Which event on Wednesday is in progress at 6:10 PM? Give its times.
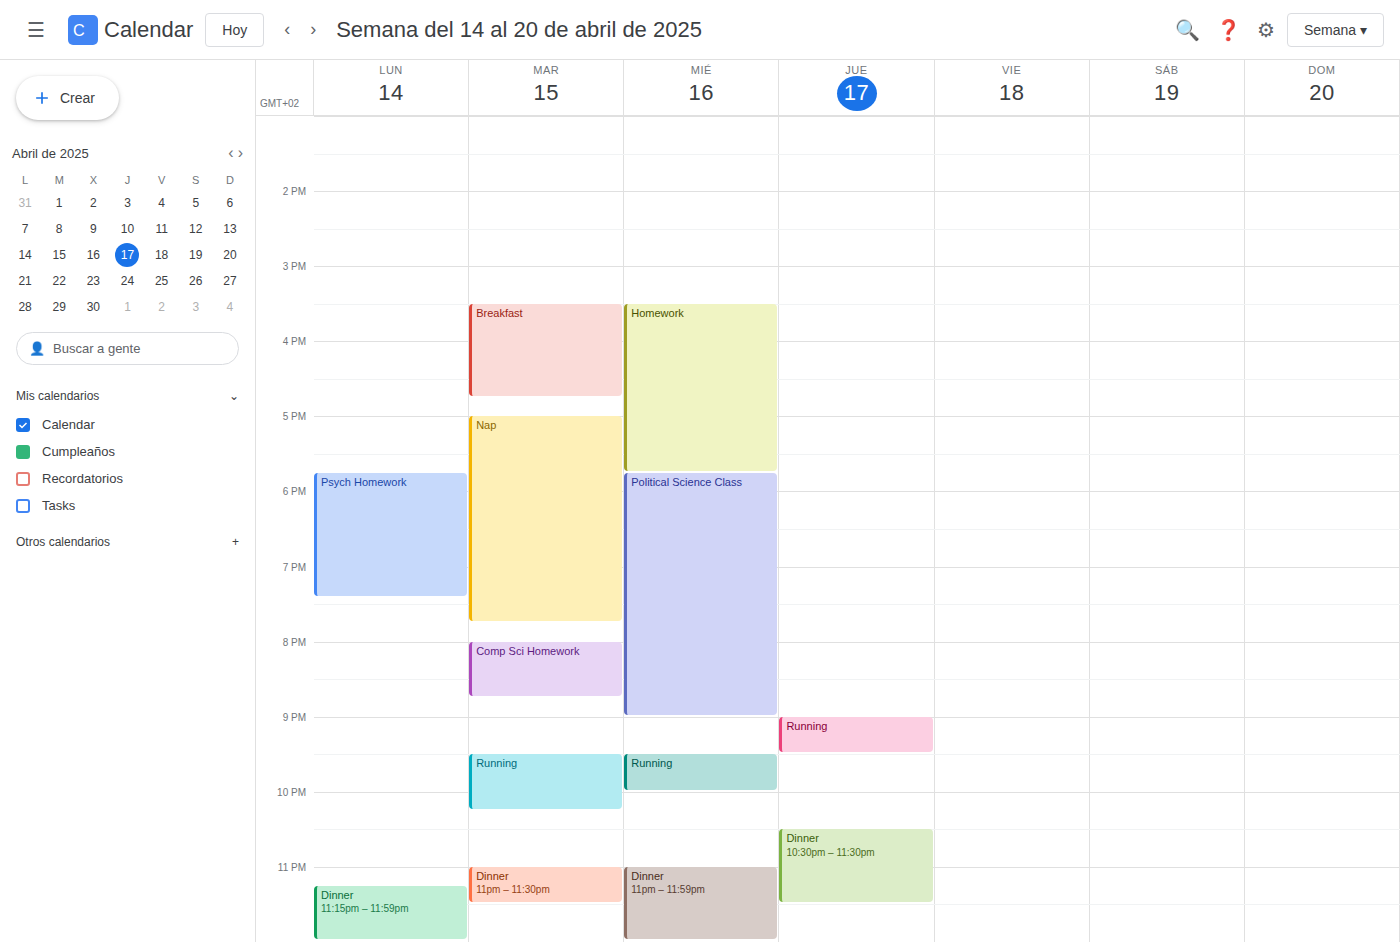
"Political Science Class", 5:45 PM to 9:00 PM